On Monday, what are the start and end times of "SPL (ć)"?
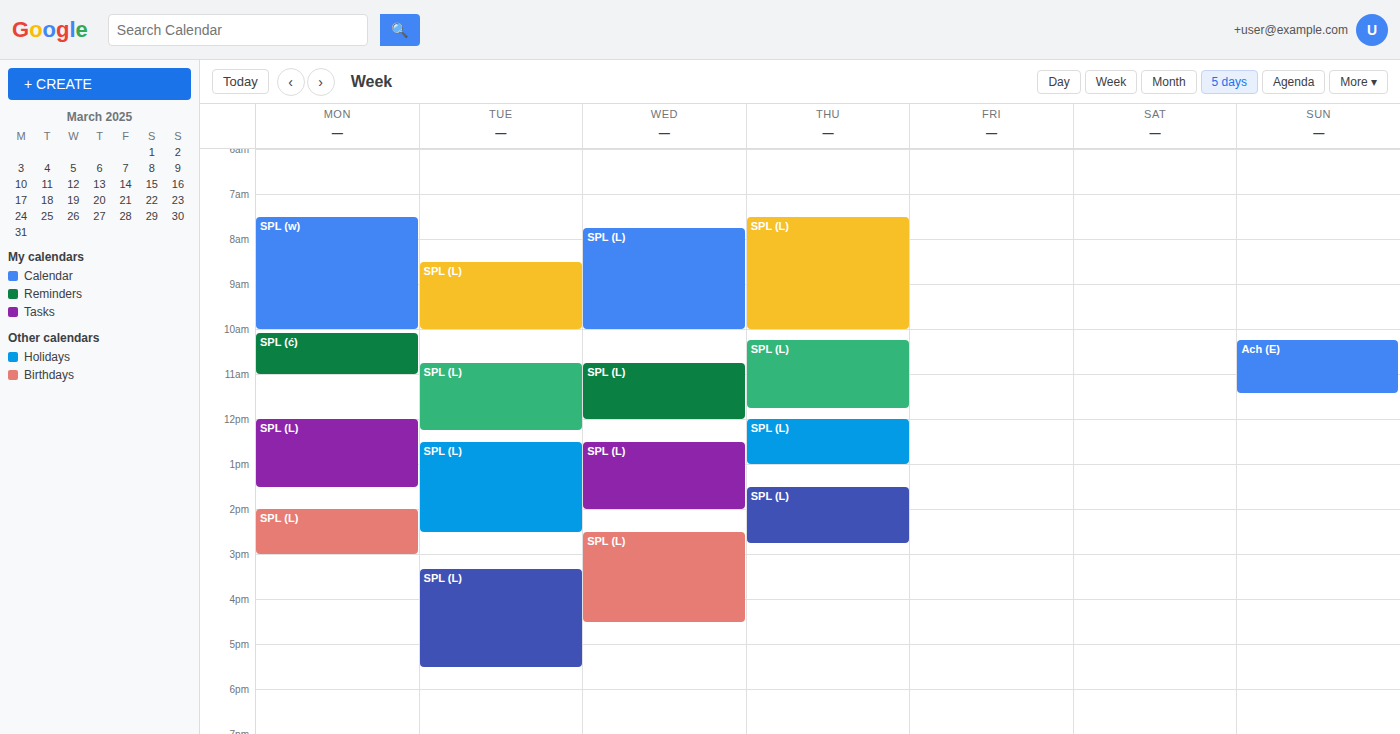
10:05 AM to 11:00 AM